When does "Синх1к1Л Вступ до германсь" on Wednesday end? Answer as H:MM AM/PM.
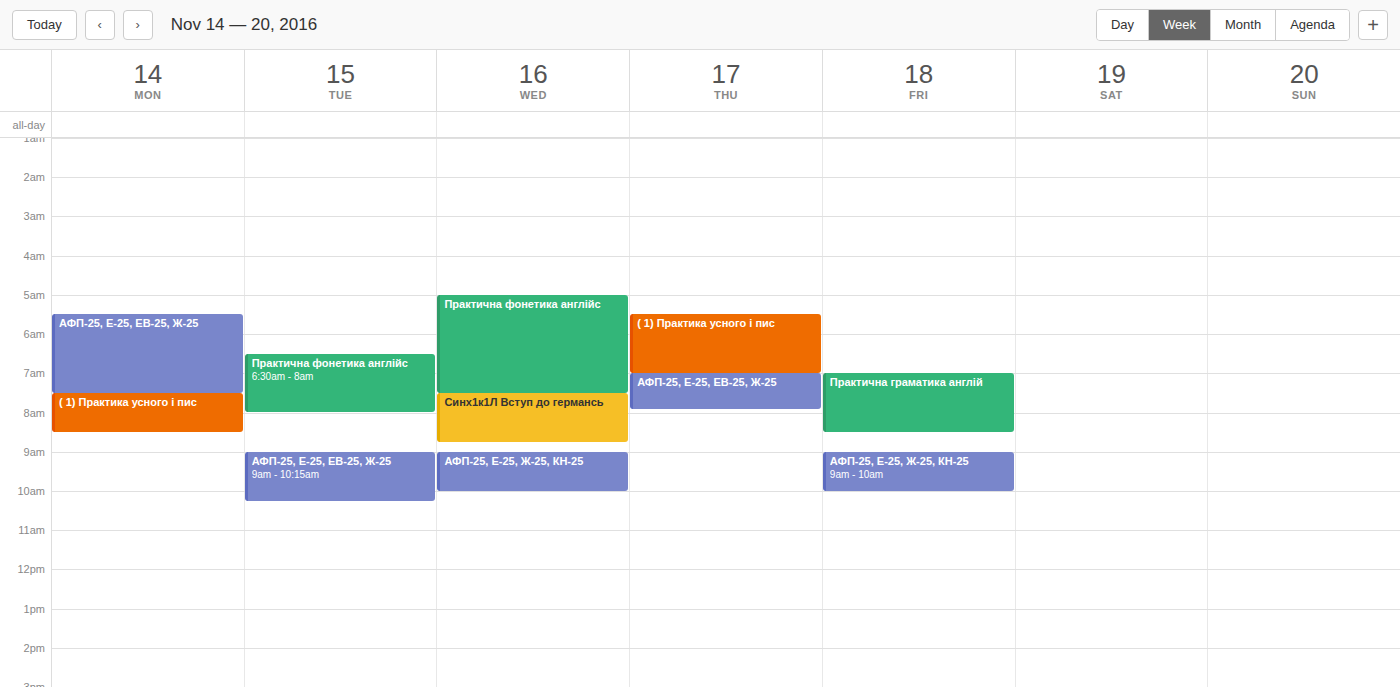
8:45 AM